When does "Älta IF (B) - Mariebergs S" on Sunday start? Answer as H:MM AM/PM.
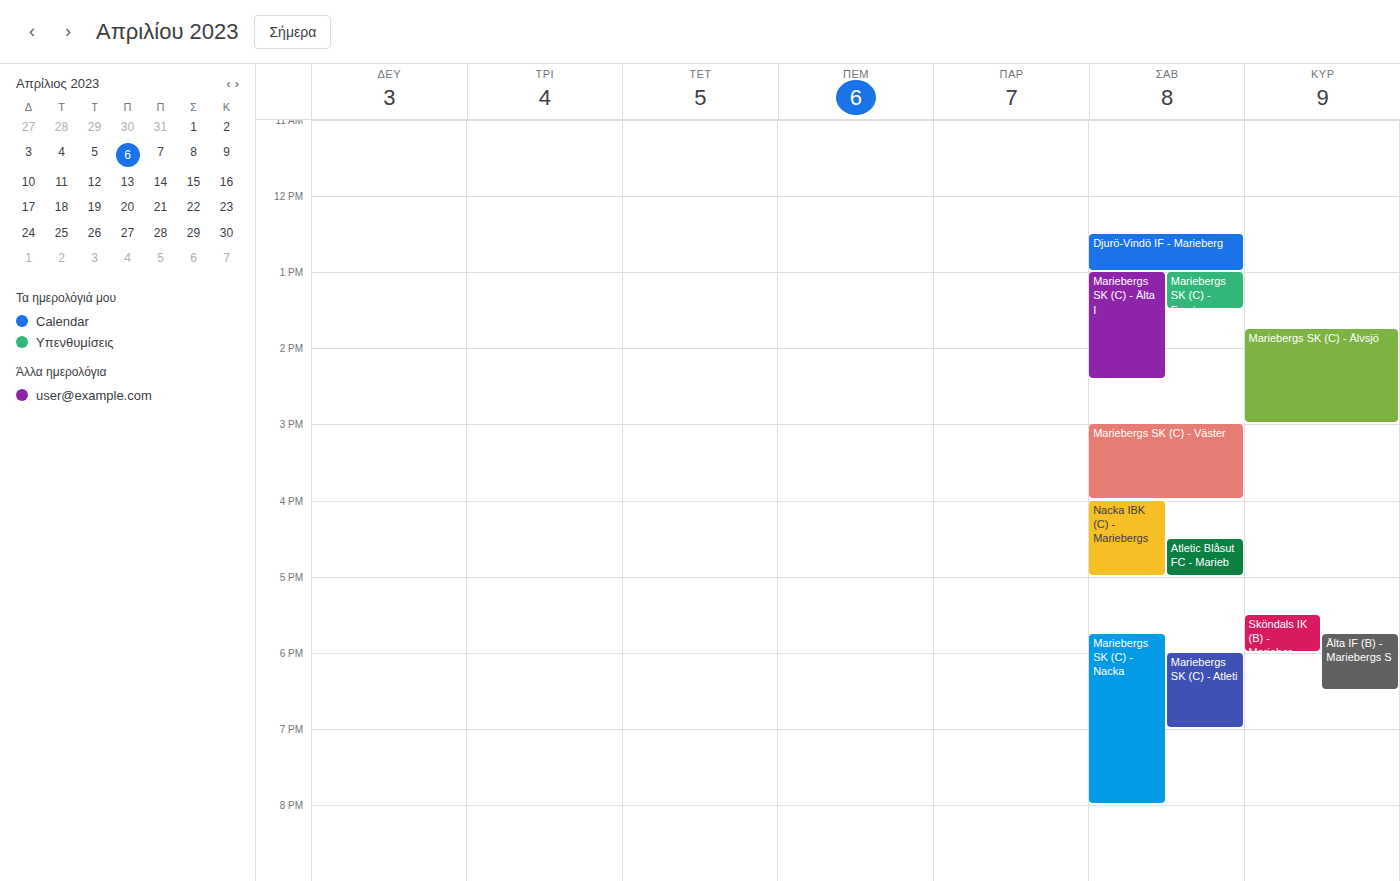
5:45 PM